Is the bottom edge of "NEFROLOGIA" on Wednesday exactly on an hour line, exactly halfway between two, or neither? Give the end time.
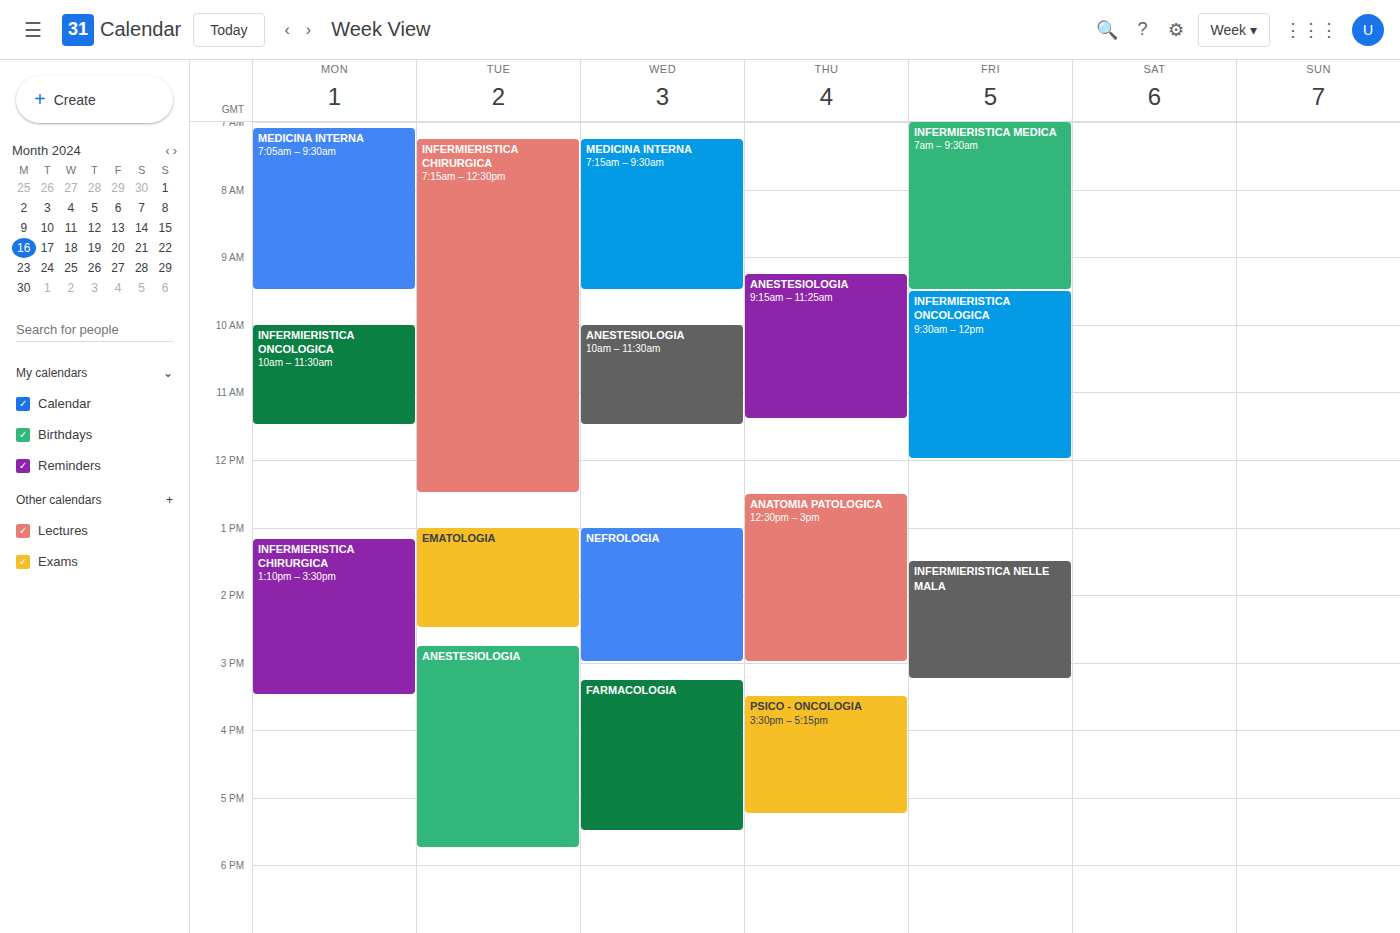
3:00 PM -- exactly on the 3 PM line.